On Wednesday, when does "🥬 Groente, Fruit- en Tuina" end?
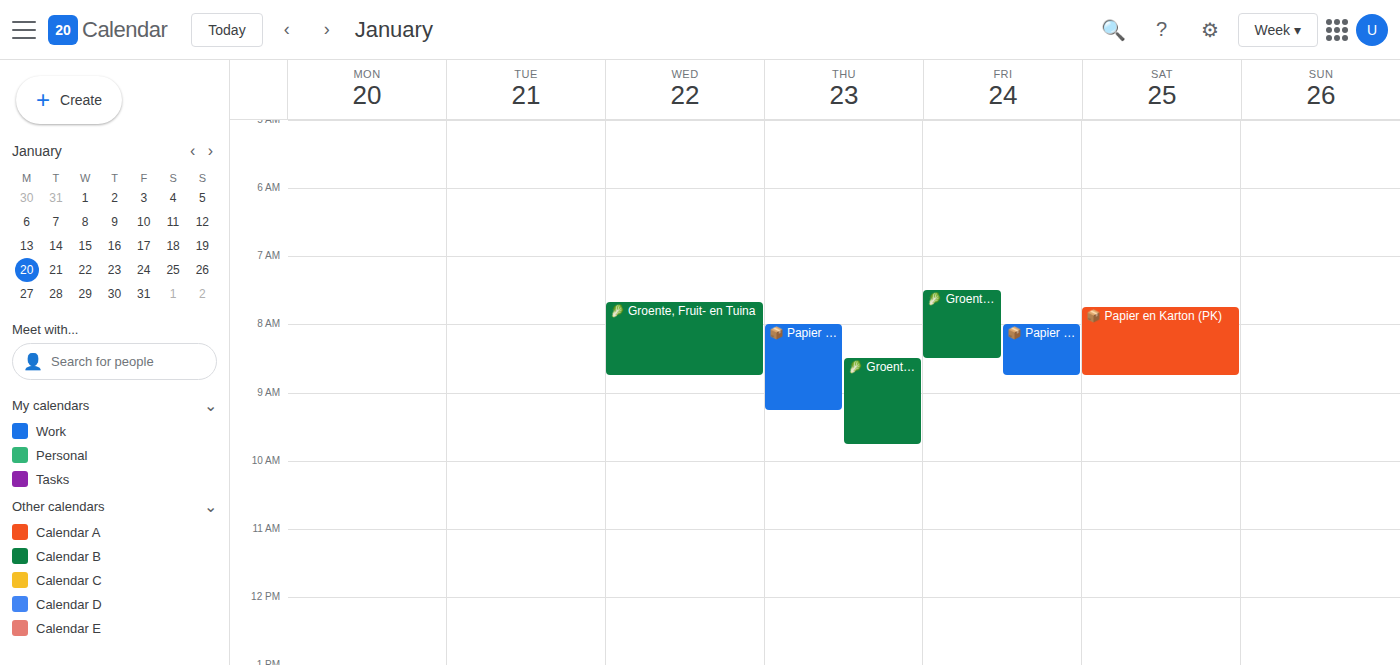
08:45